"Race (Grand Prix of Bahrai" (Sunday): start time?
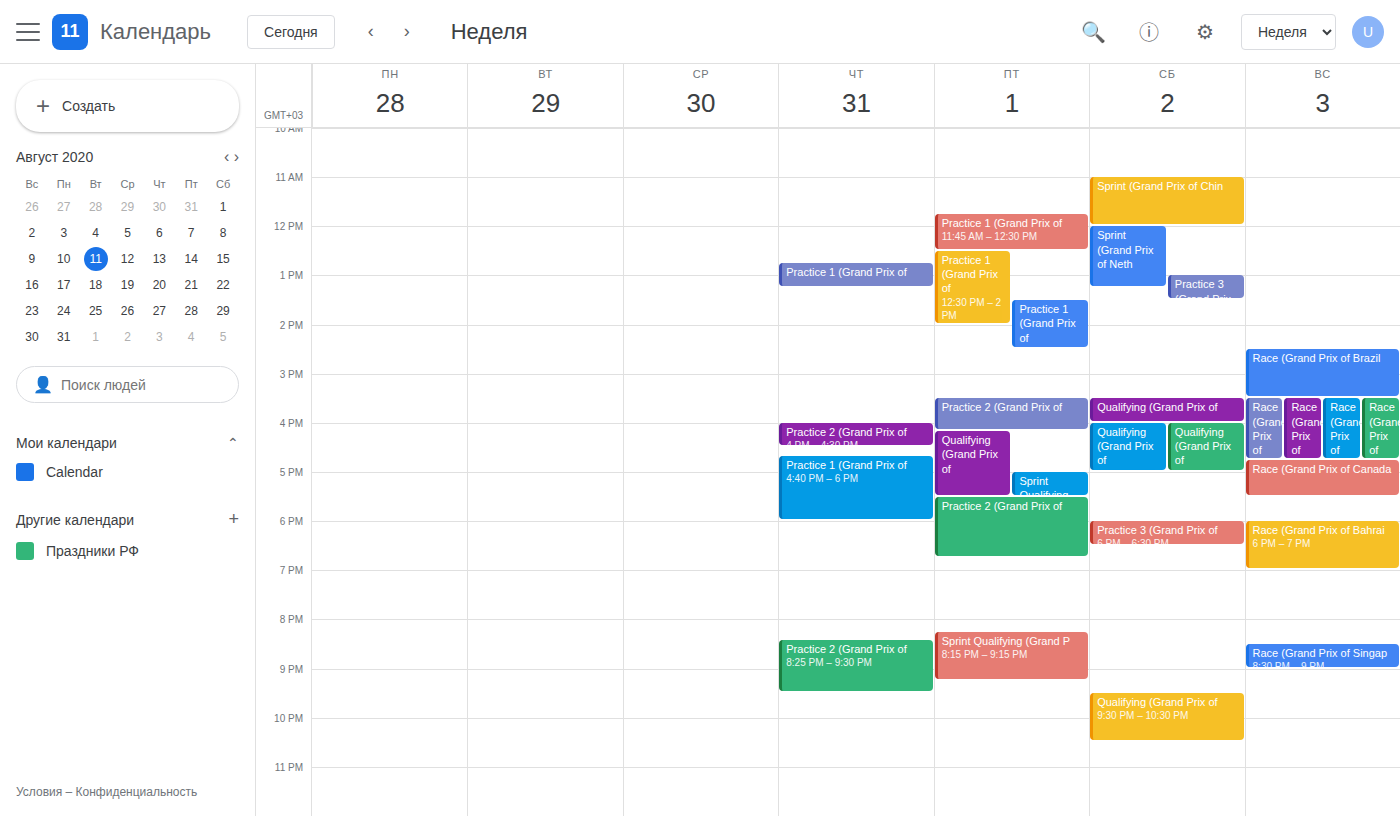
18:00